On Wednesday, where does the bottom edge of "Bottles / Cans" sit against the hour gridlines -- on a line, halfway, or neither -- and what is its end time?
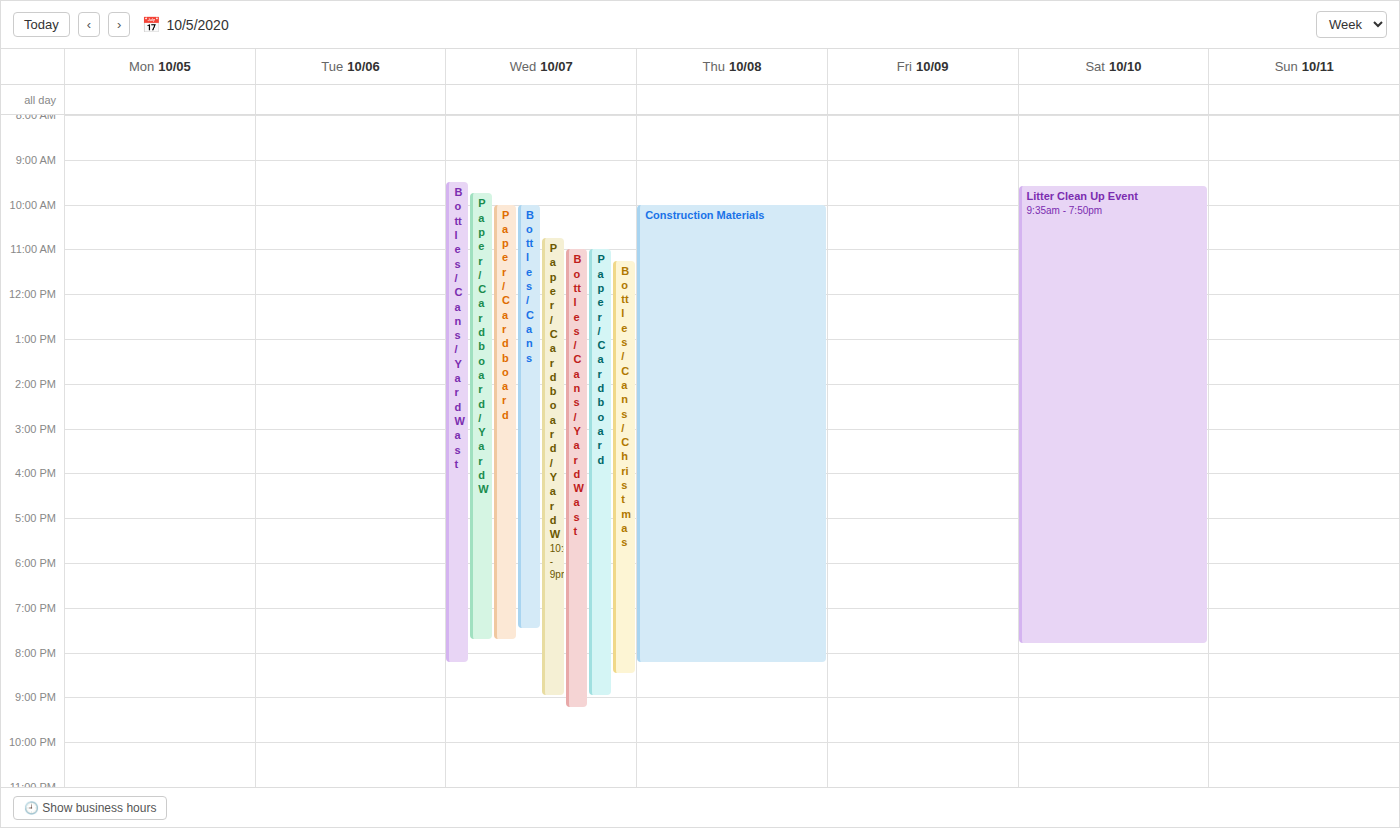
7:30 PM -- halfway between the 7 PM and 8 PM lines.